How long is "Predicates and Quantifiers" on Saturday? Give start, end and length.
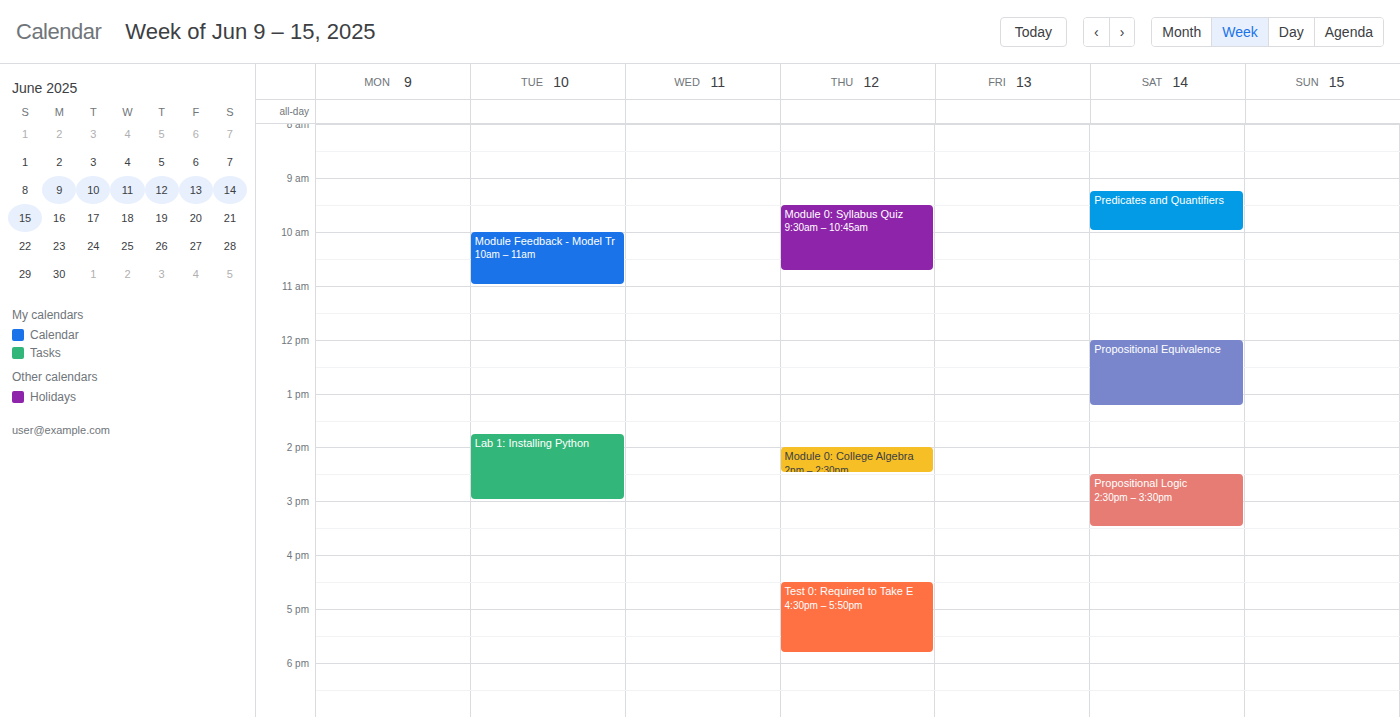
09:15 to 10:00, 45 minutes